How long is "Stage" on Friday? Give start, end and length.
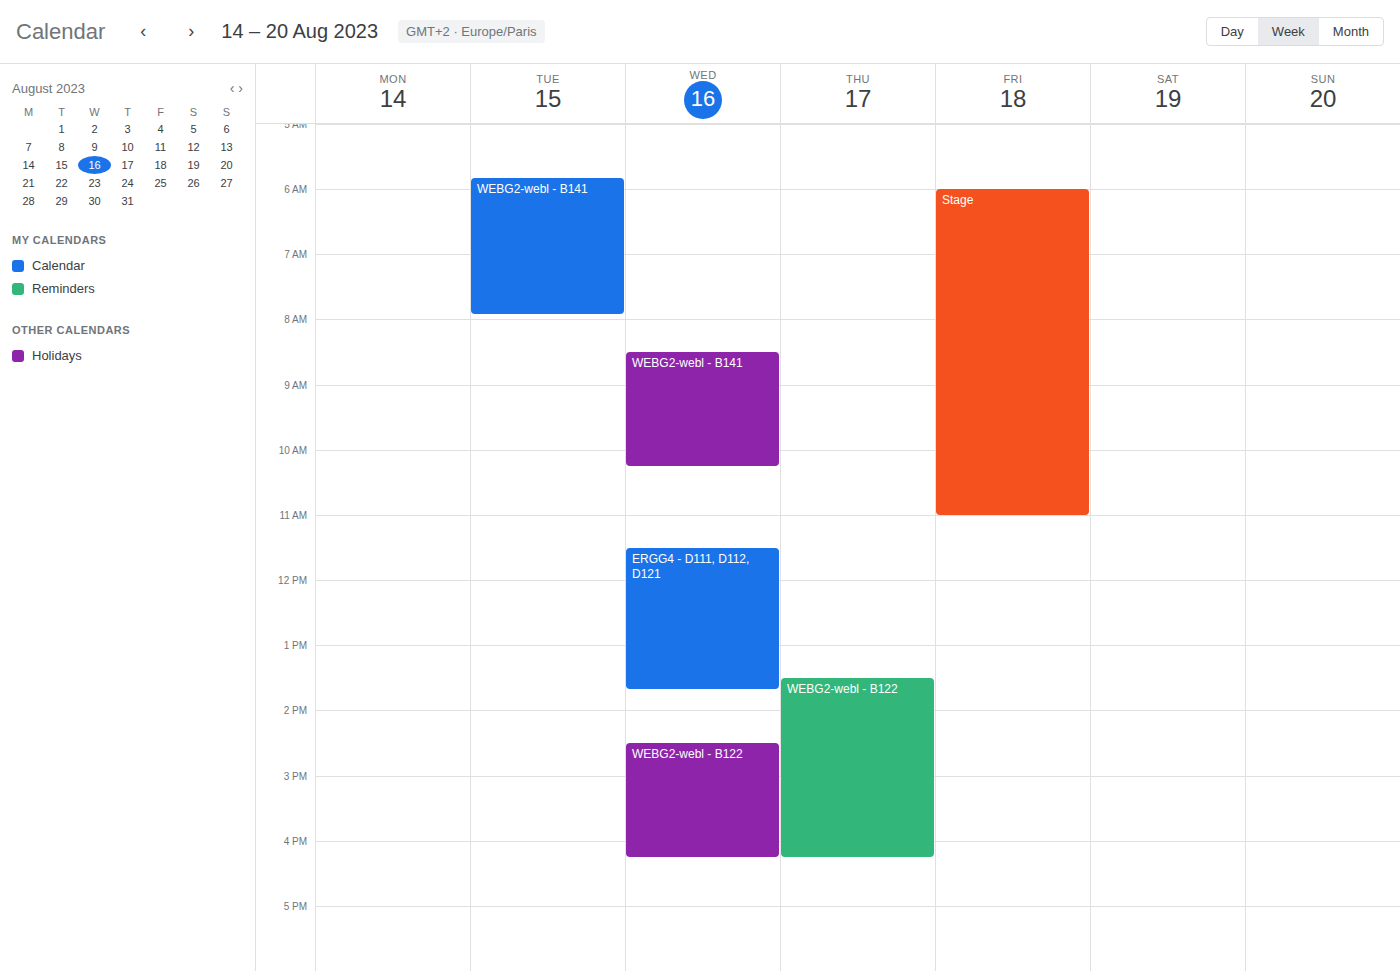
6:00 AM to 11:00 AM, 5 hours